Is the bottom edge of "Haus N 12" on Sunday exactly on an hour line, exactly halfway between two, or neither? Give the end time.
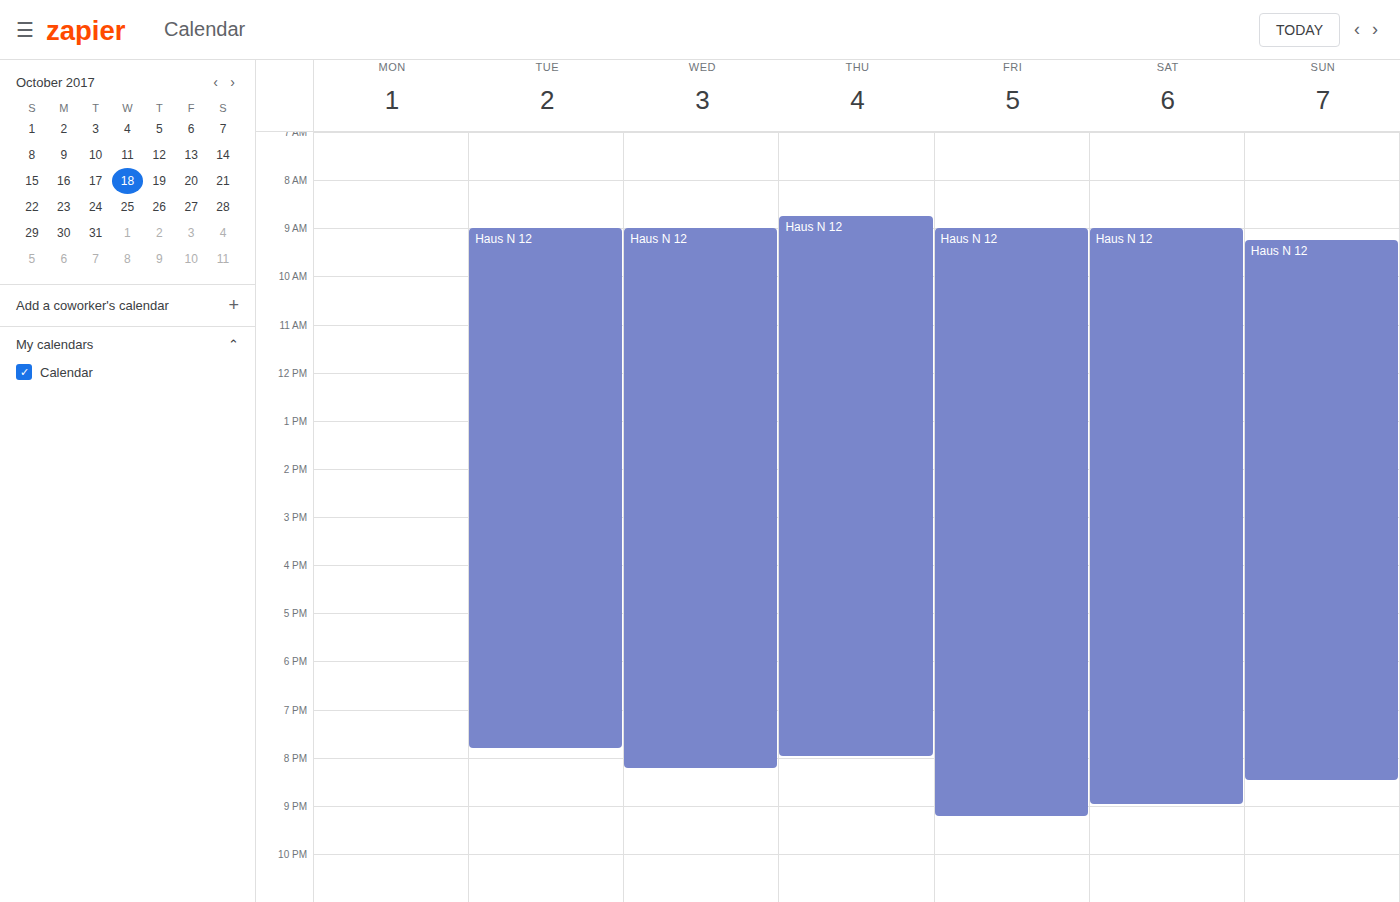
8:30 PM -- halfway between the 8 PM and 9 PM lines.